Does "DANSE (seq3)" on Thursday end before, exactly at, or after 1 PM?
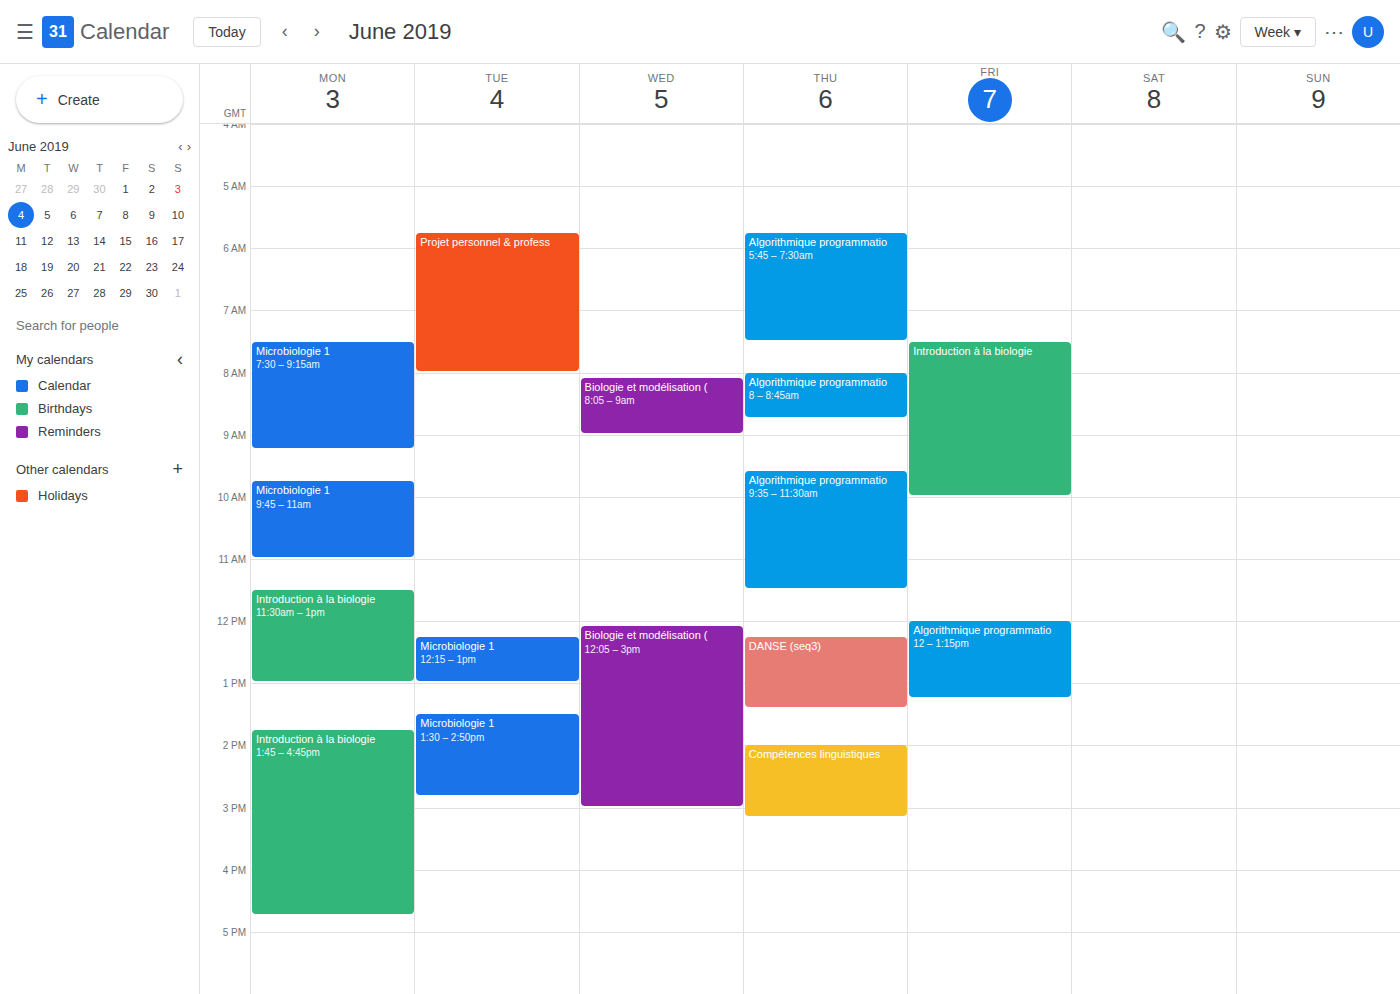
1:25 PM -- after 1 PM, 25 minutes below the 1 PM line.